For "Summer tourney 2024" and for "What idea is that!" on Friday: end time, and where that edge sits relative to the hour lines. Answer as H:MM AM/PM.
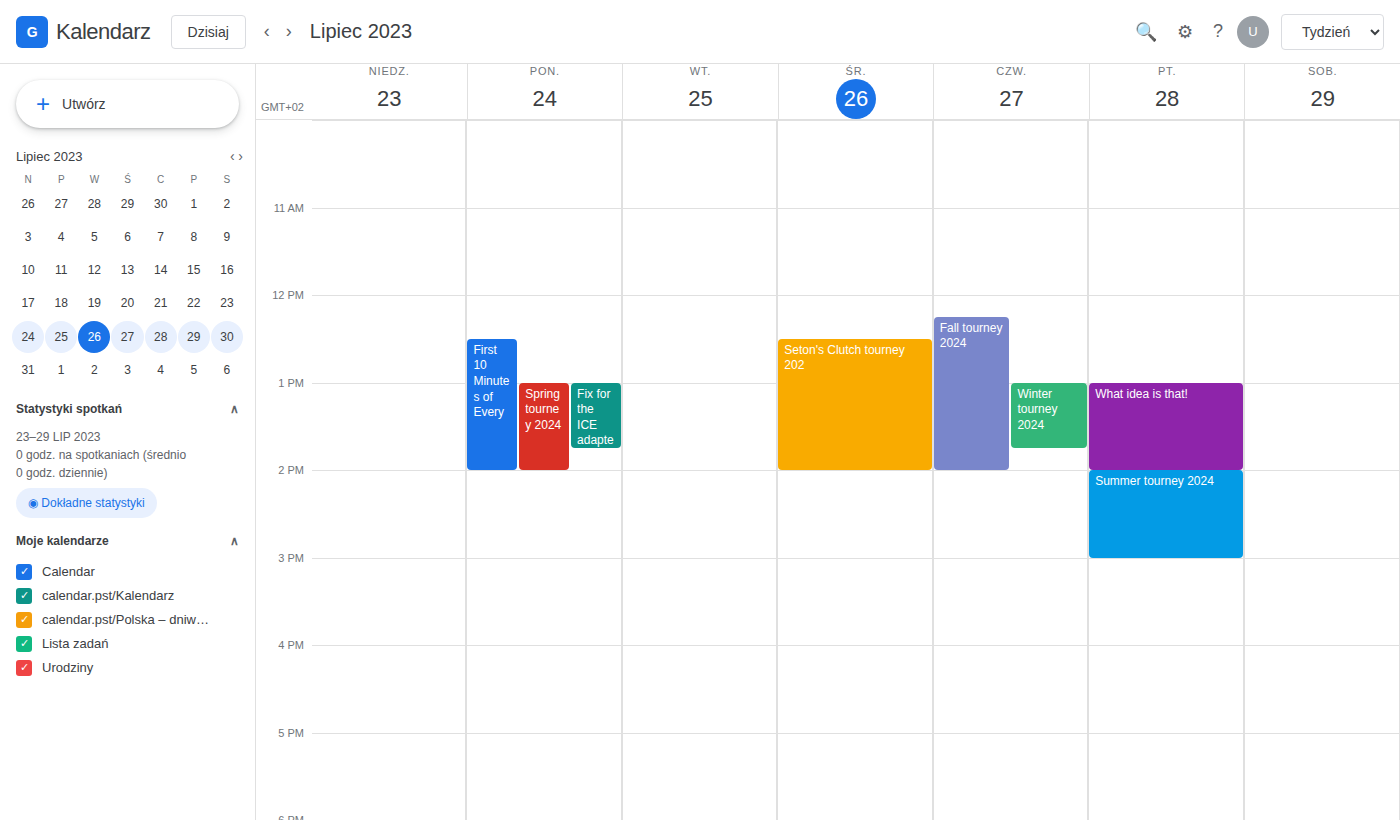
"Summer tourney 2024": 3:00 PM, exactly on the 3 PM line. "What idea is that!": 2:00 PM, exactly on the 2 PM line.